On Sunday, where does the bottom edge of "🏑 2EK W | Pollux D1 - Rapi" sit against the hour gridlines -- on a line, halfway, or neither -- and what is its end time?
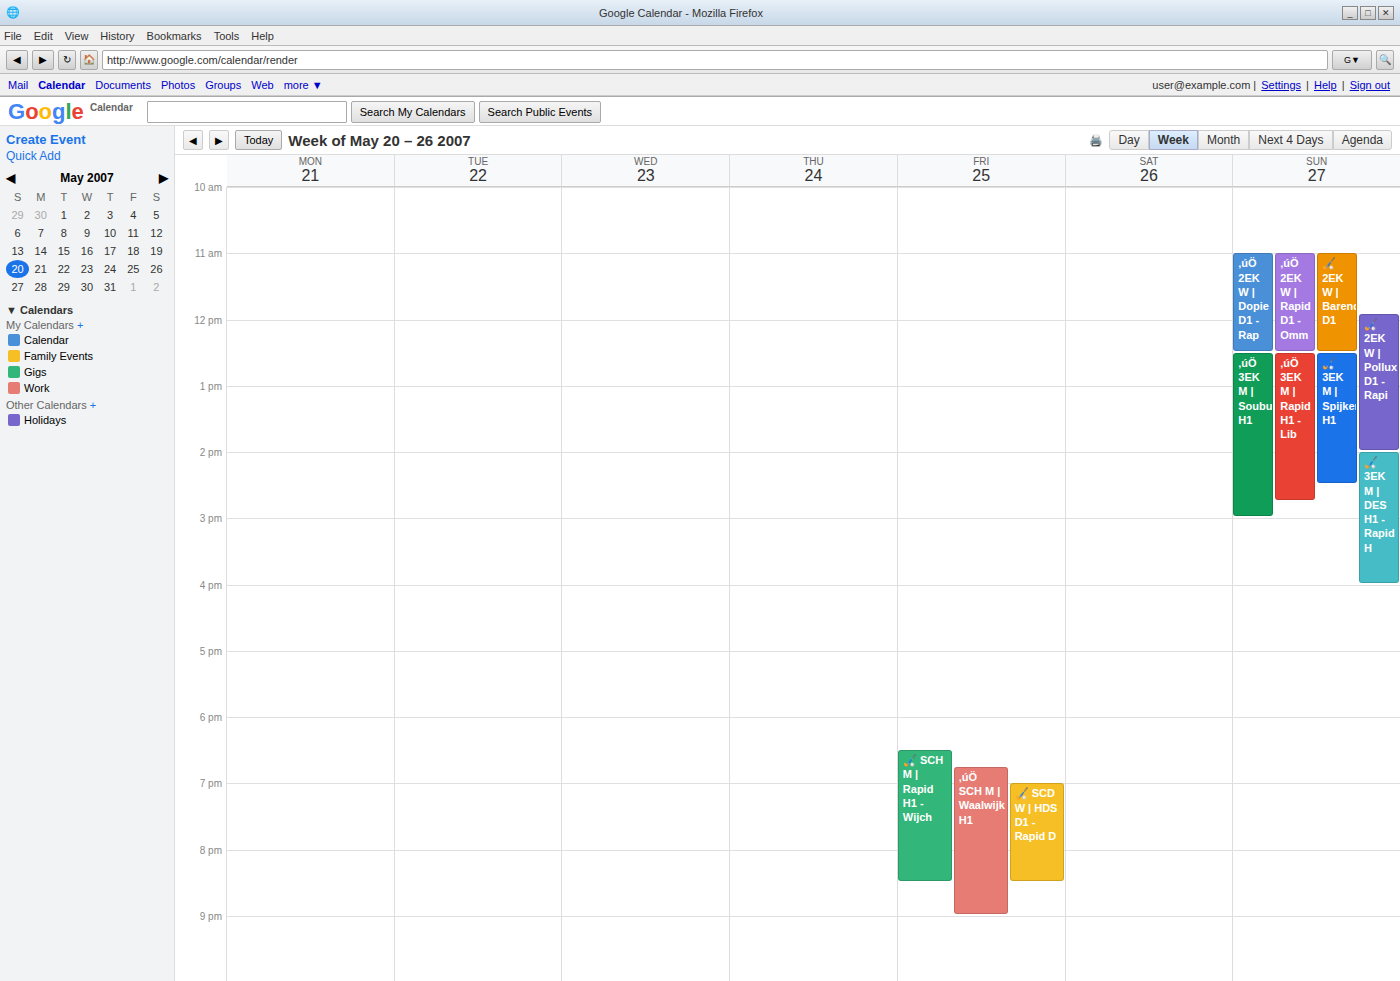
2:00 PM -- exactly on the 2 PM line.